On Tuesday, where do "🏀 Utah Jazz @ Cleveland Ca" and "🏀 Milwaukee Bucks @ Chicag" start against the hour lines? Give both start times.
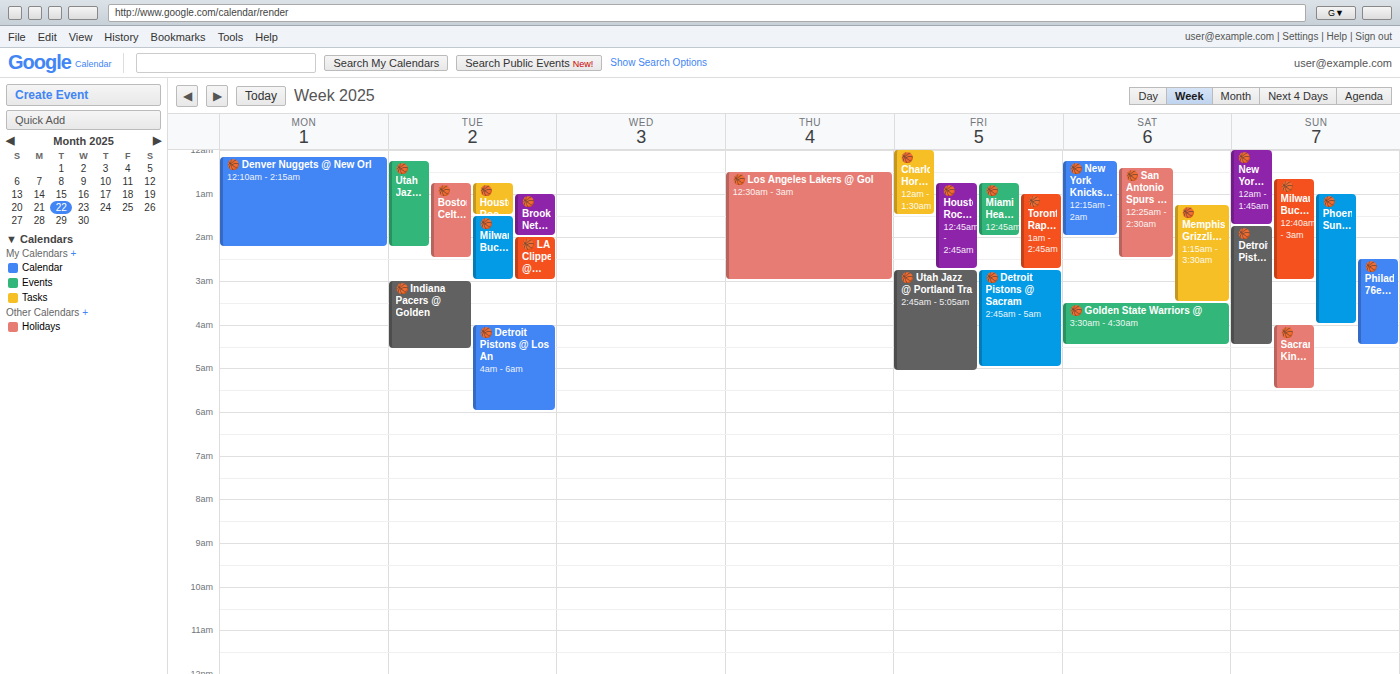
"🏀 Utah Jazz @ Cleveland Ca": 12:15 AM, neither: a quarter of the way from the 12 AM line to the 1 AM line. "🏀 Milwaukee Bucks @ Chicag": 1:30 AM, halfway between the 1 AM and 2 AM lines.